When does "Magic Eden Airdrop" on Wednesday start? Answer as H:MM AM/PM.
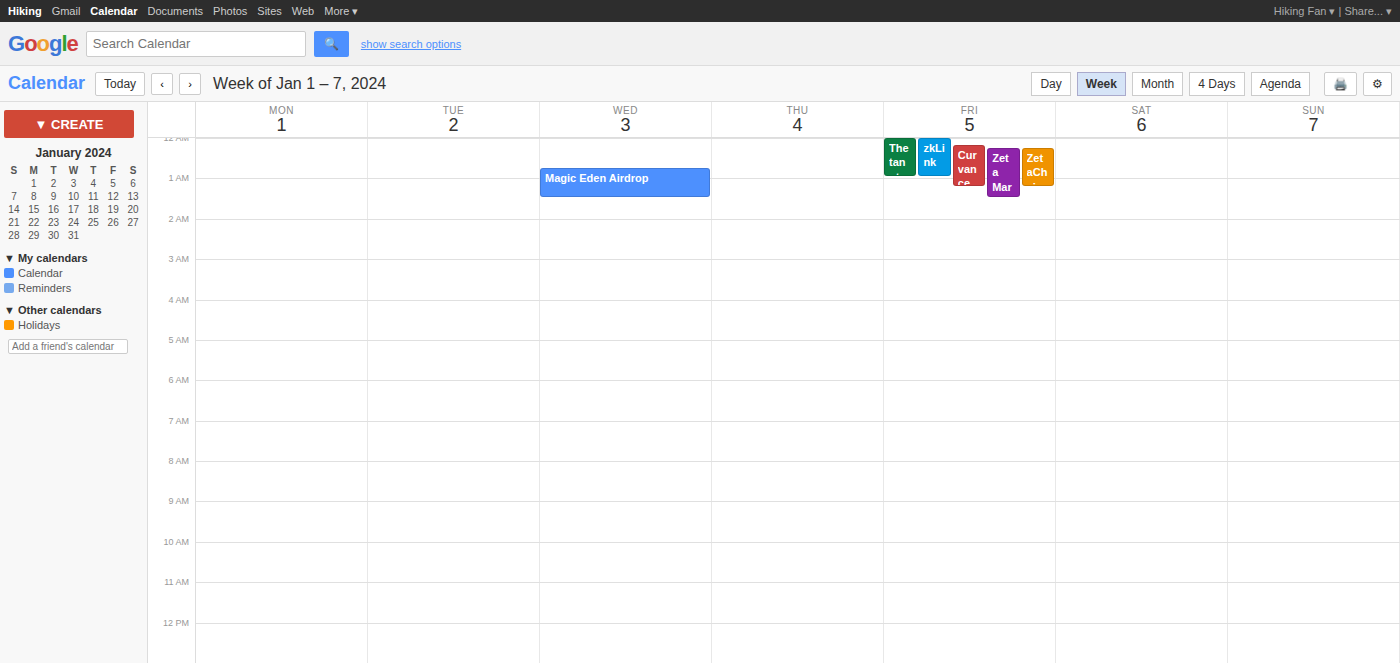
12:45 AM